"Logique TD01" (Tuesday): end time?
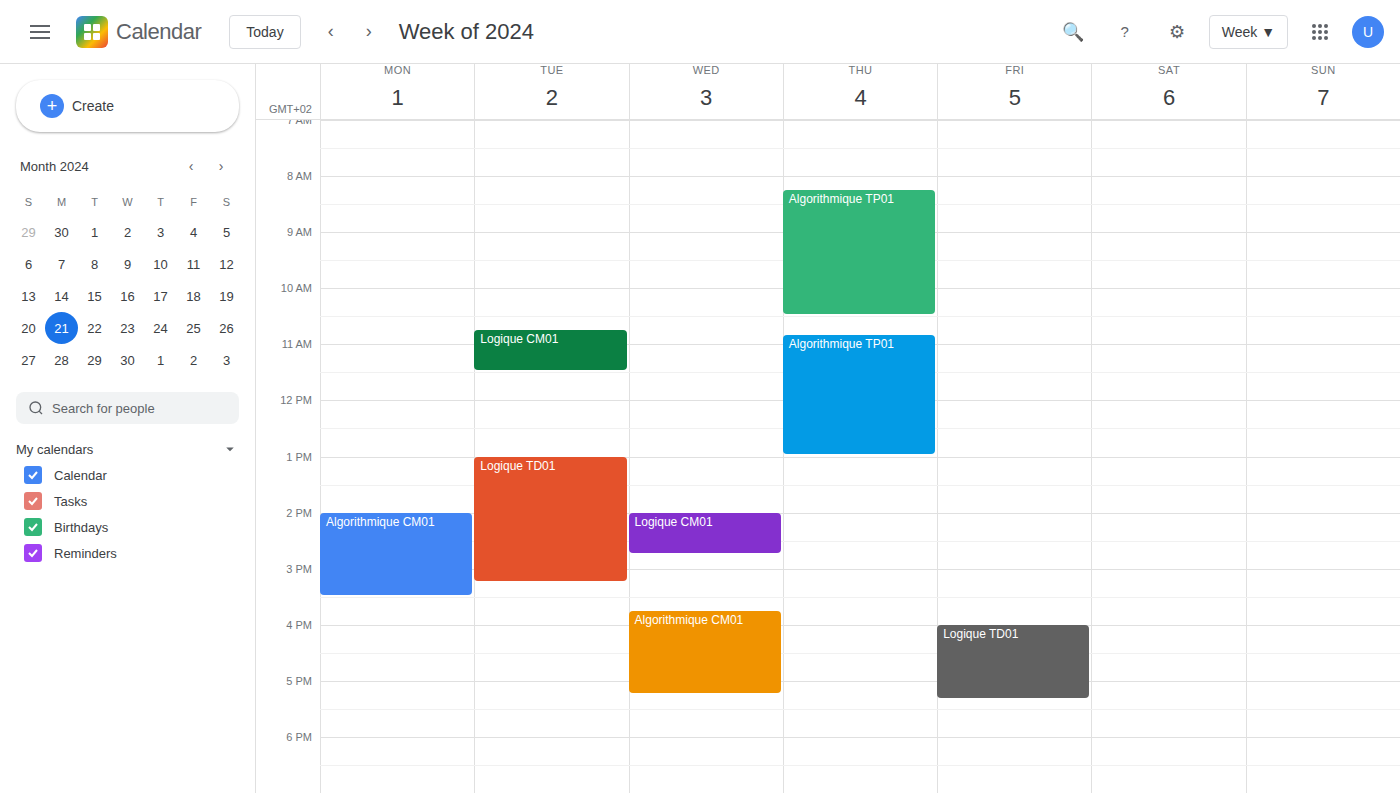
3:15 PM